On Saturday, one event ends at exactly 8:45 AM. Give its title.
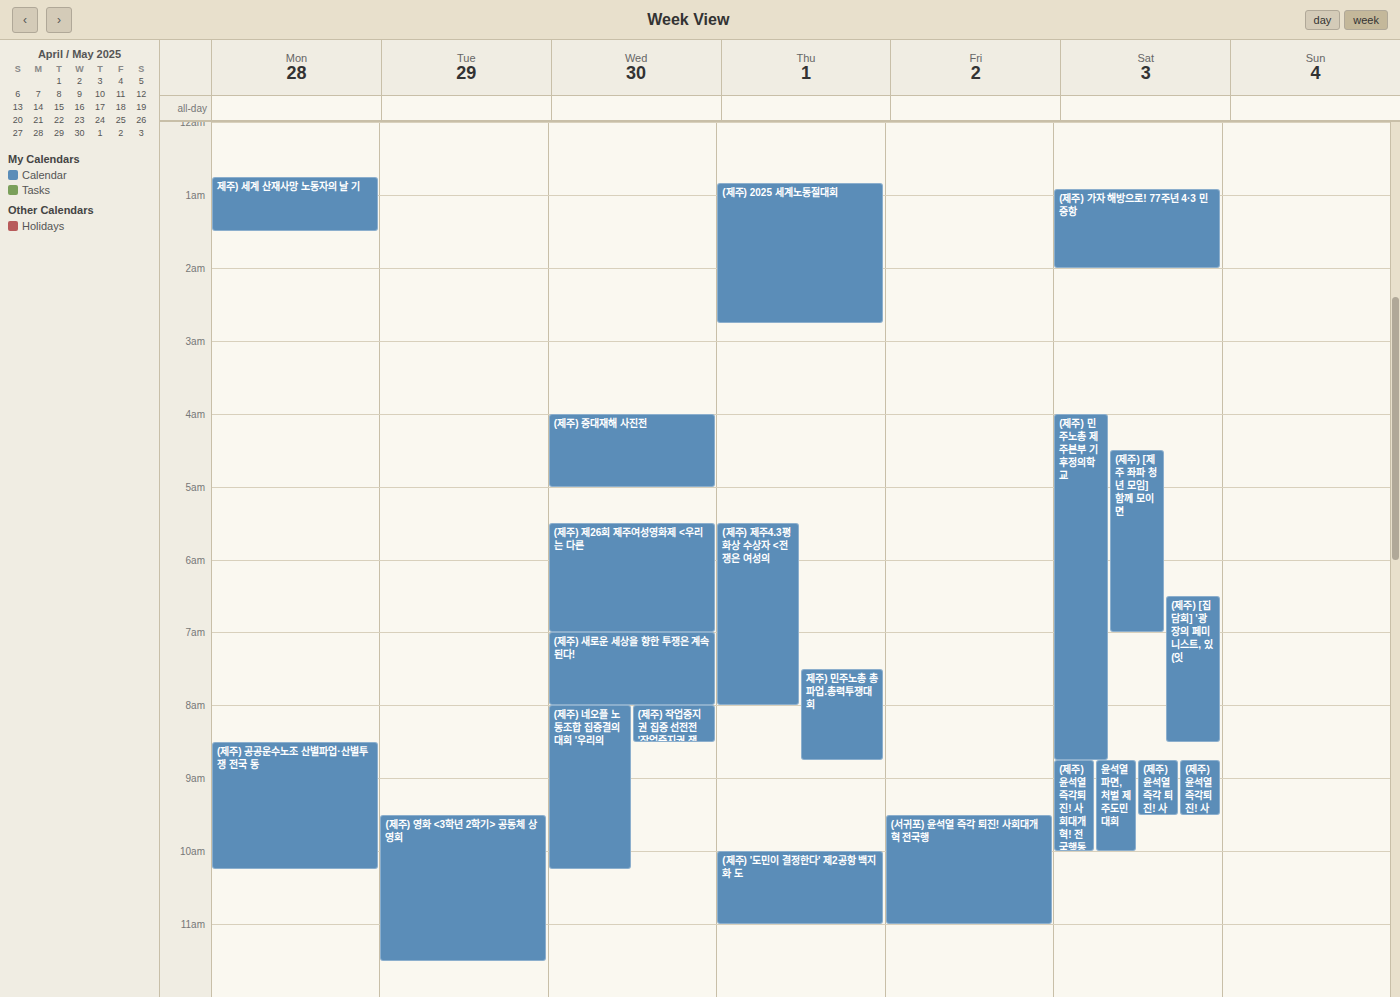
"(제주) 민주노총 제주본부 기후정의학교"